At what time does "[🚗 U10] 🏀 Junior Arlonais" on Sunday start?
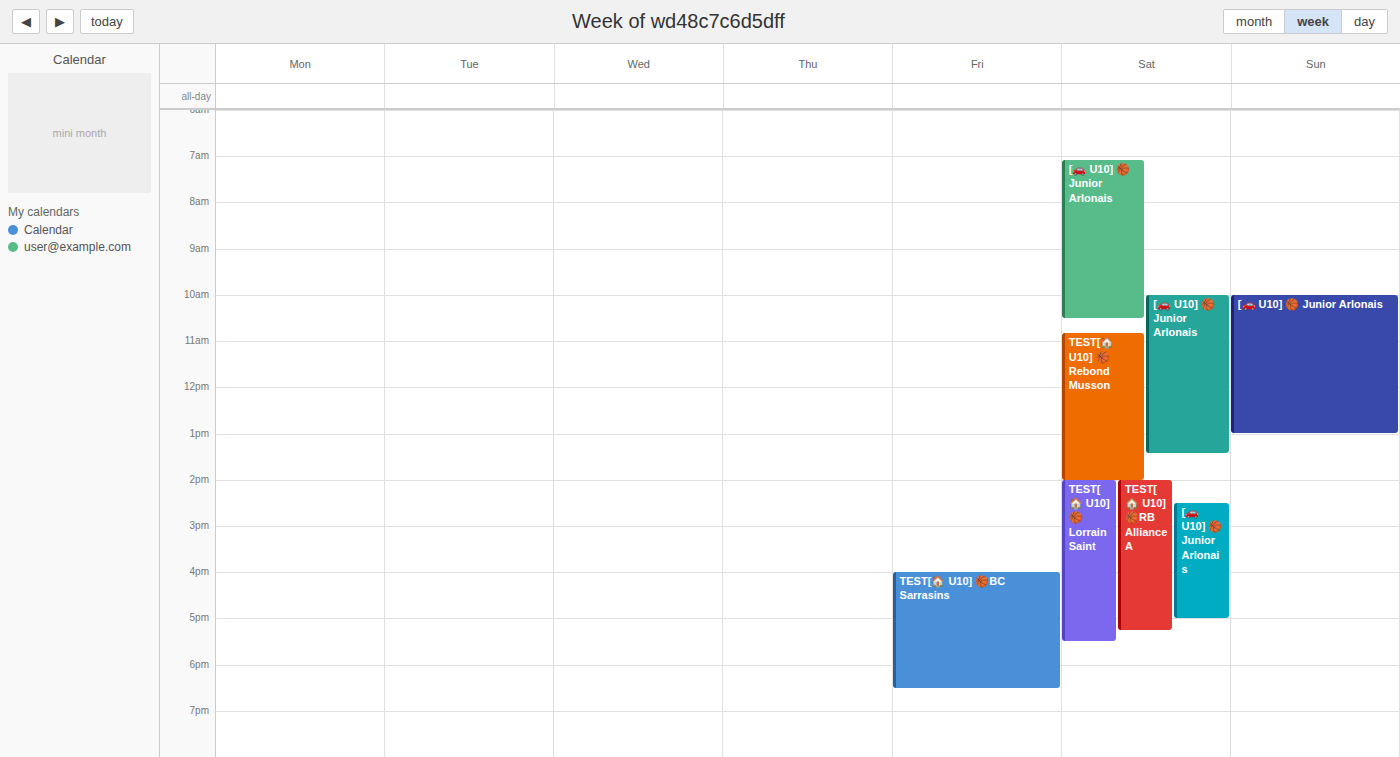
10:00 AM